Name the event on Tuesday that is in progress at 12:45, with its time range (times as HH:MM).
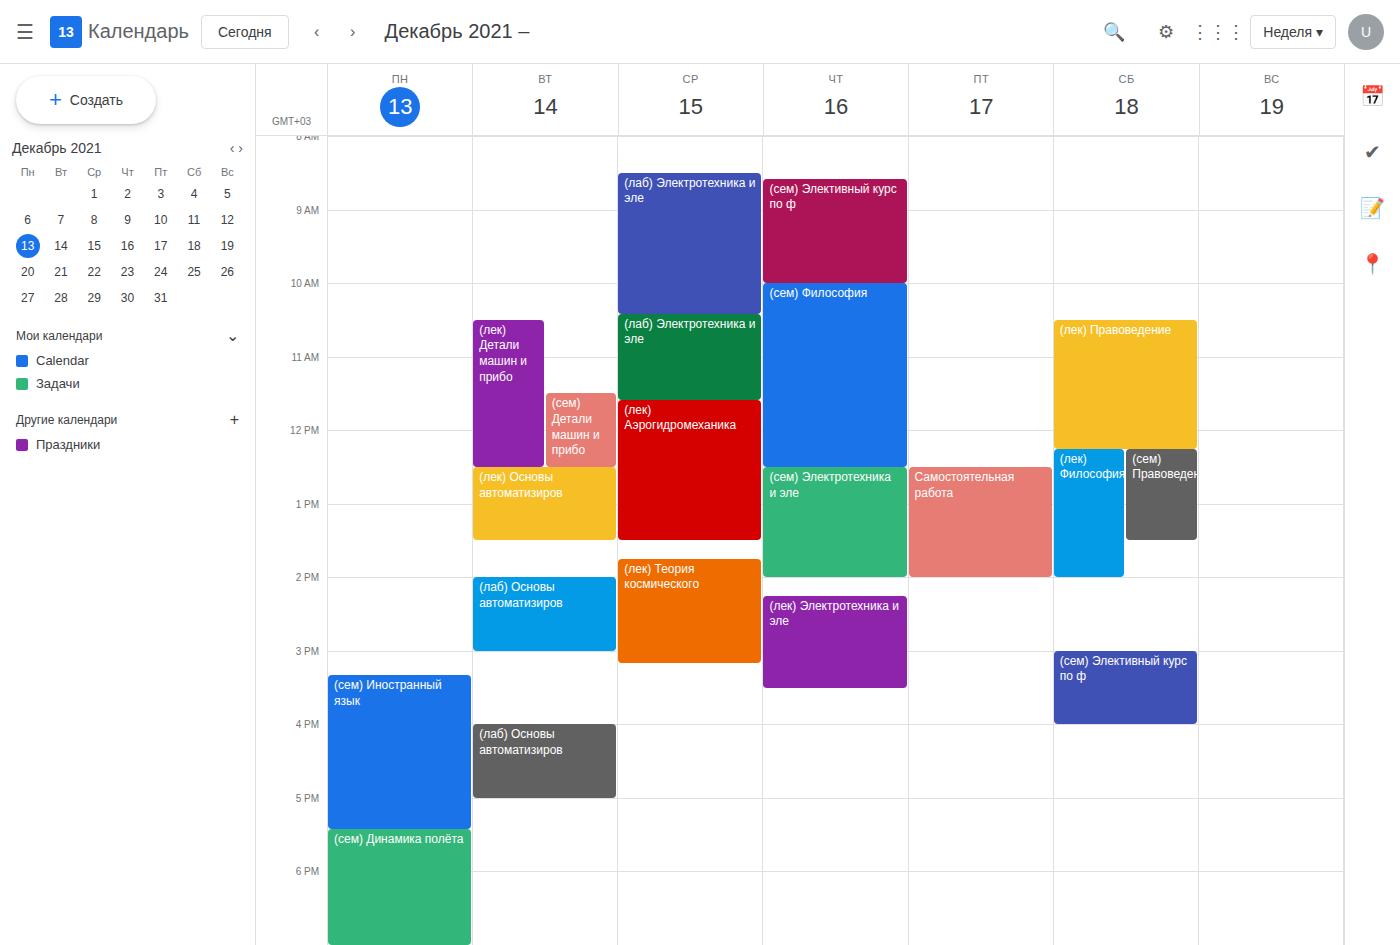
"(лек) Основы автоматизиров", 12:30 to 13:30